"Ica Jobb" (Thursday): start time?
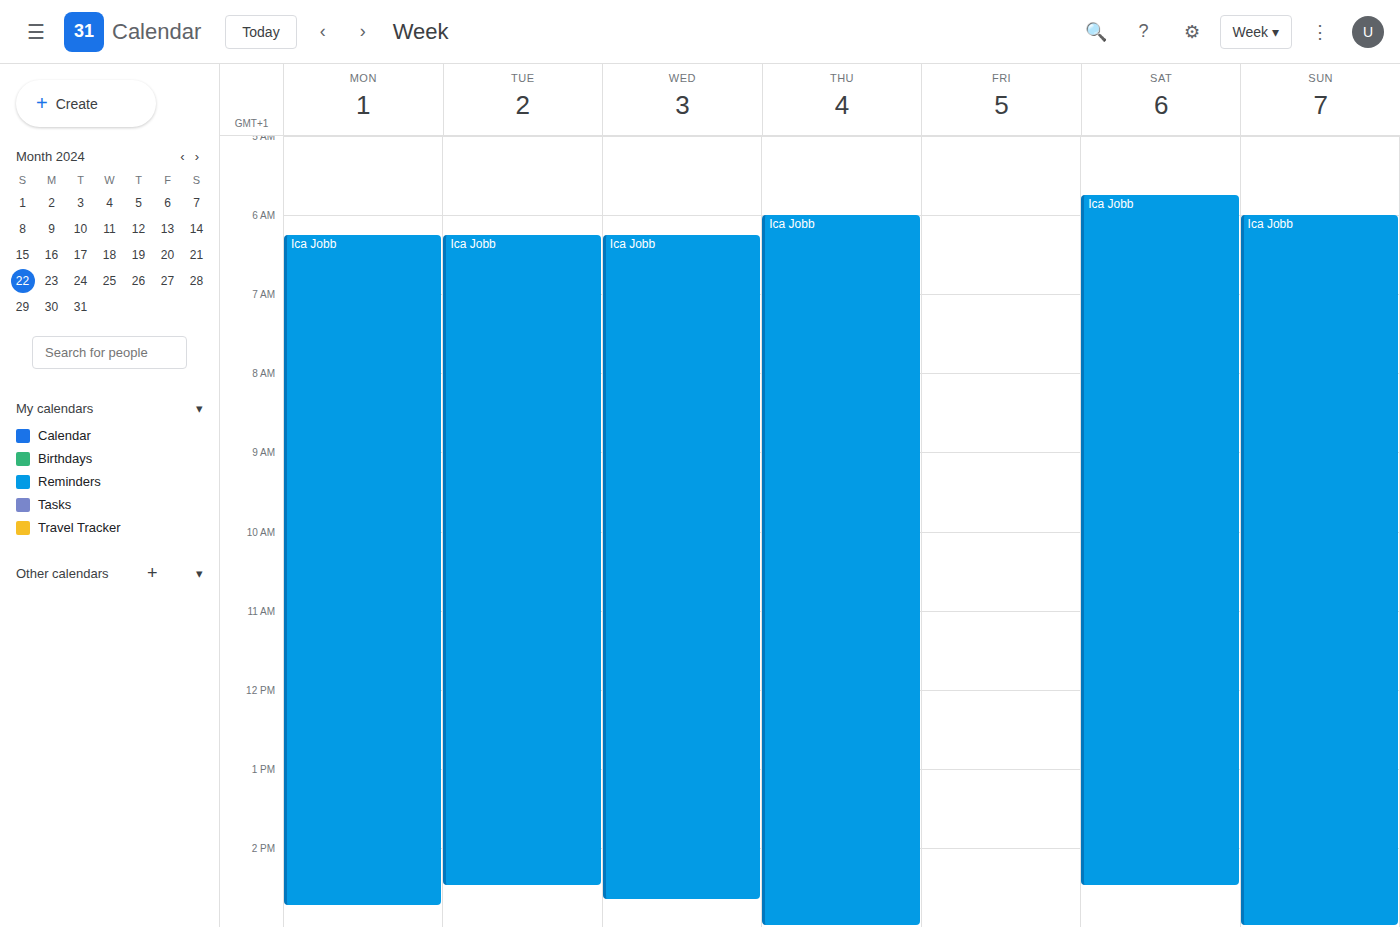
6:00 AM